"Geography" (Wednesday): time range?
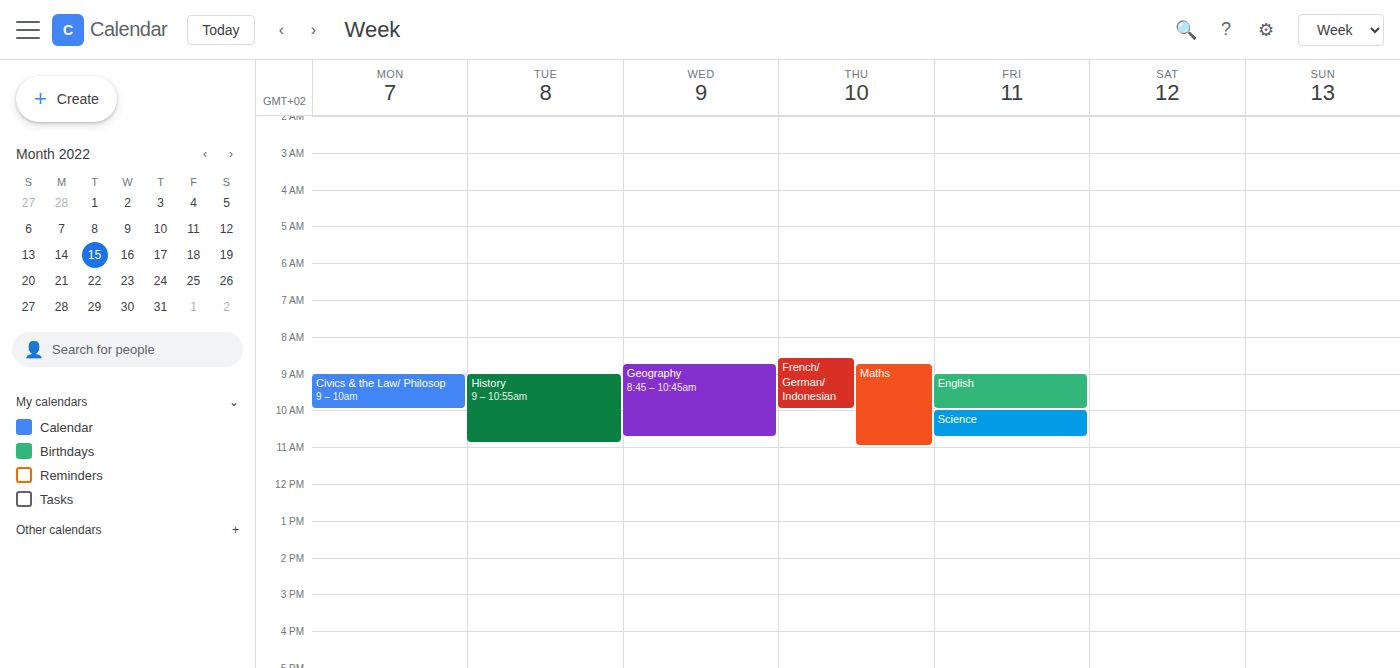
8:45 AM to 10:45 AM